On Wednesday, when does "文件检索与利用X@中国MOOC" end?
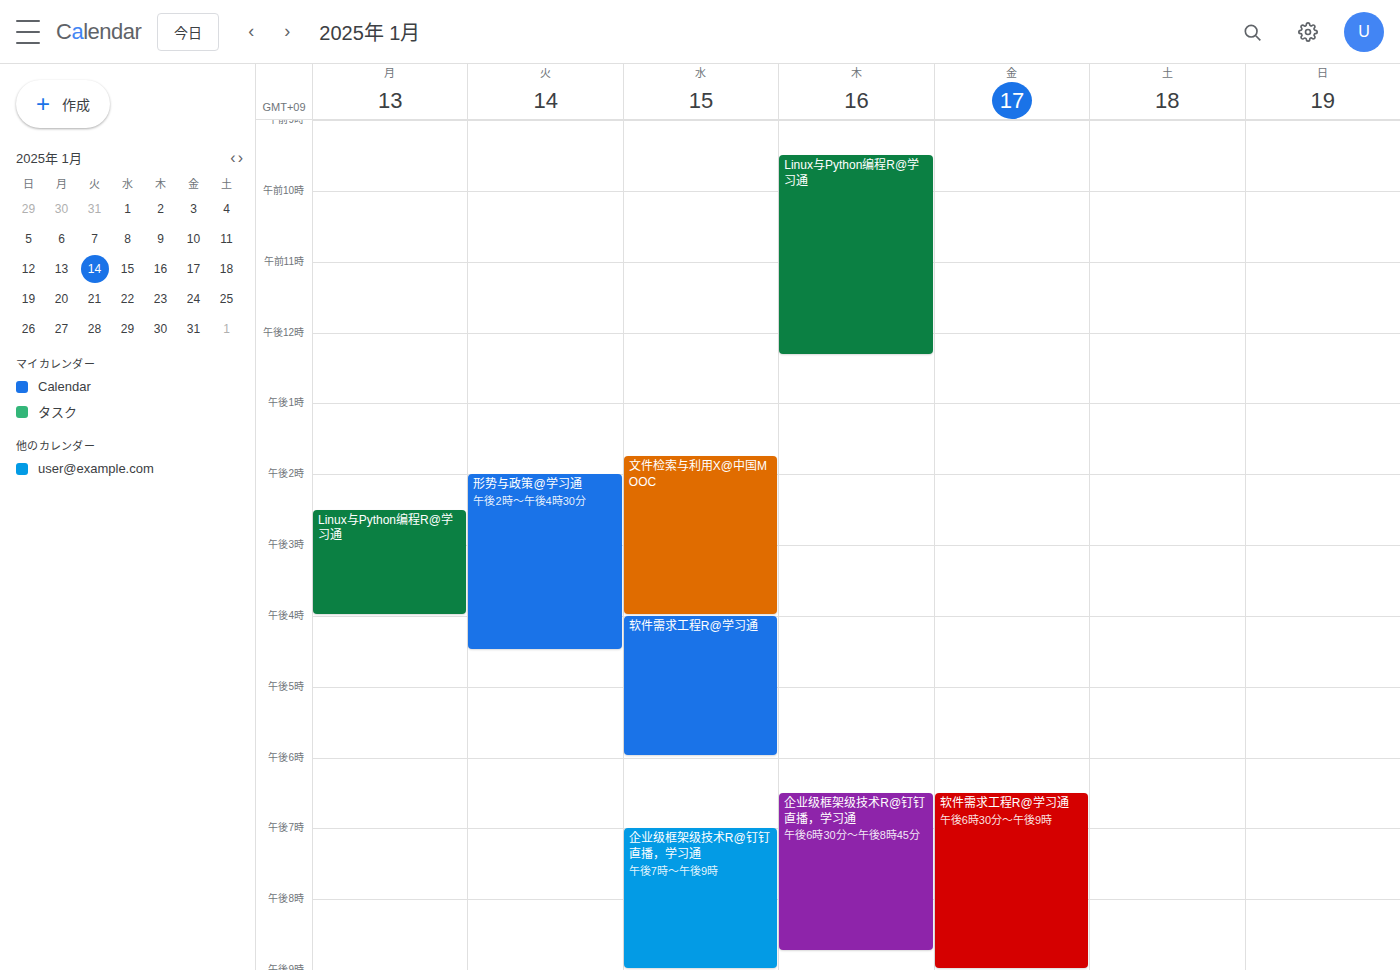
4:00 PM